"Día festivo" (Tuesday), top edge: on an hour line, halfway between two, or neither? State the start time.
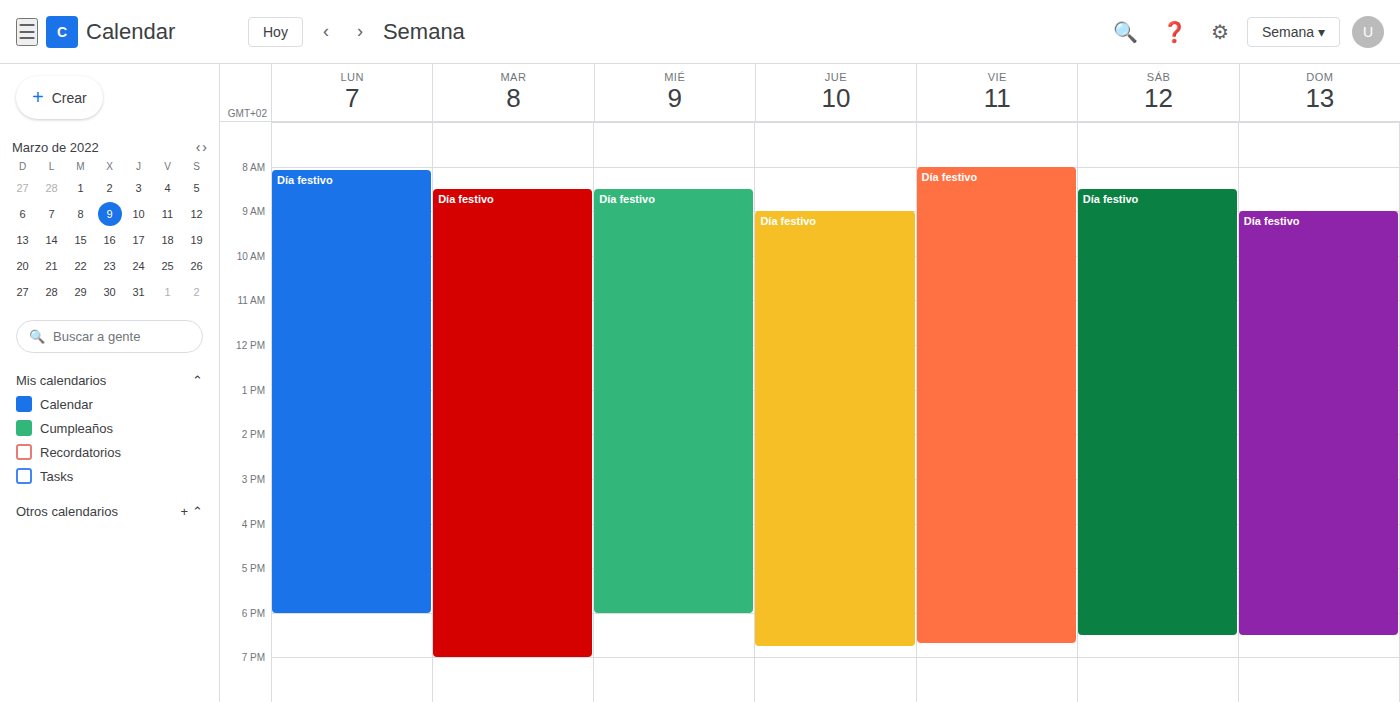
8:30 AM -- halfway between the 8 AM and 9 AM lines.